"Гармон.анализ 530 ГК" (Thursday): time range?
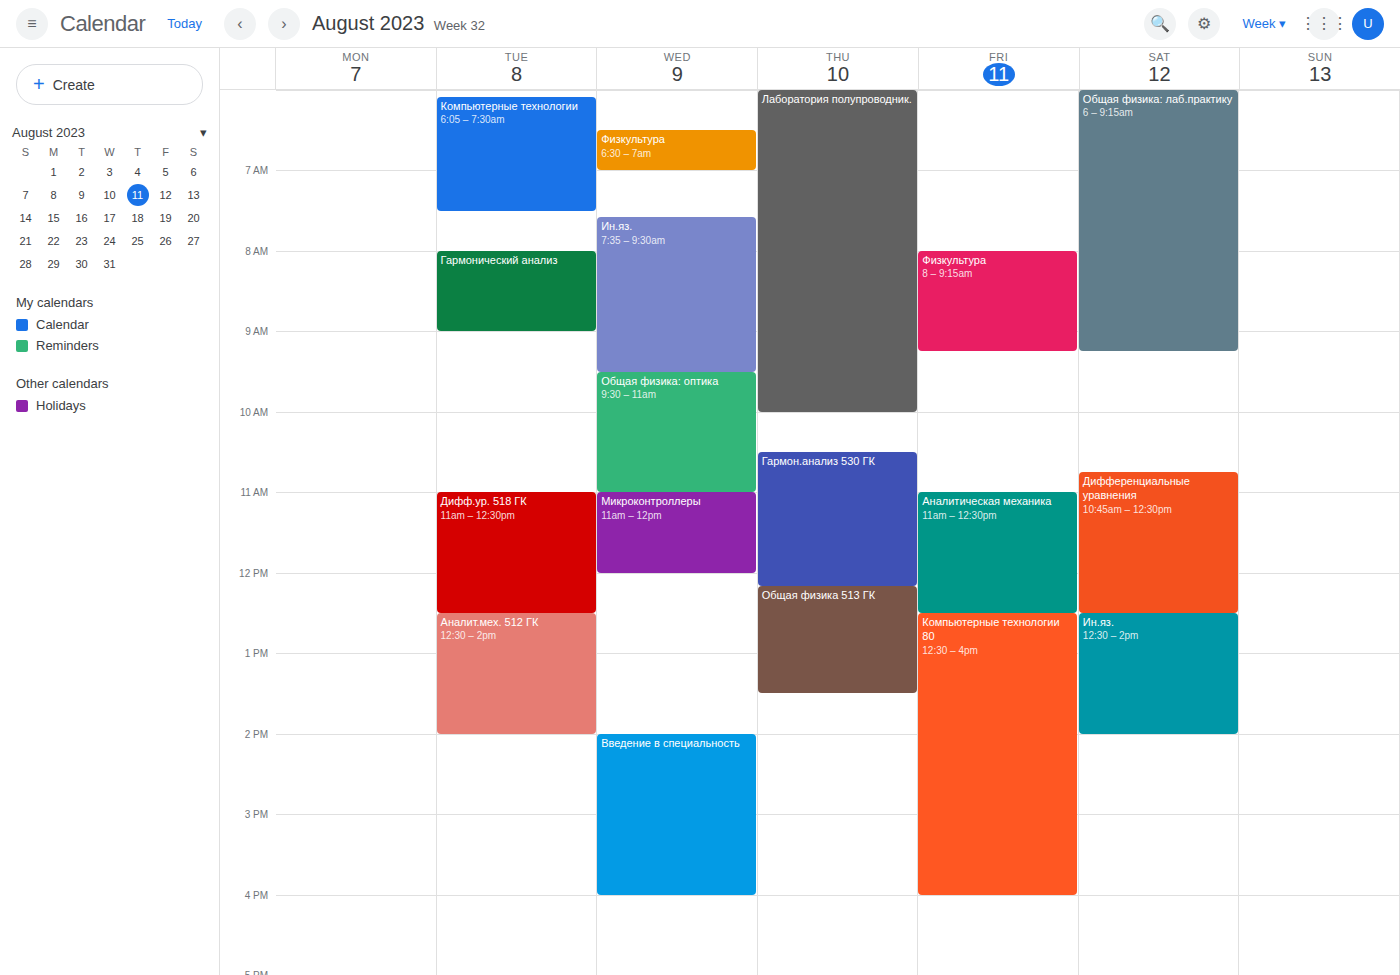
10:30 AM to 12:10 PM